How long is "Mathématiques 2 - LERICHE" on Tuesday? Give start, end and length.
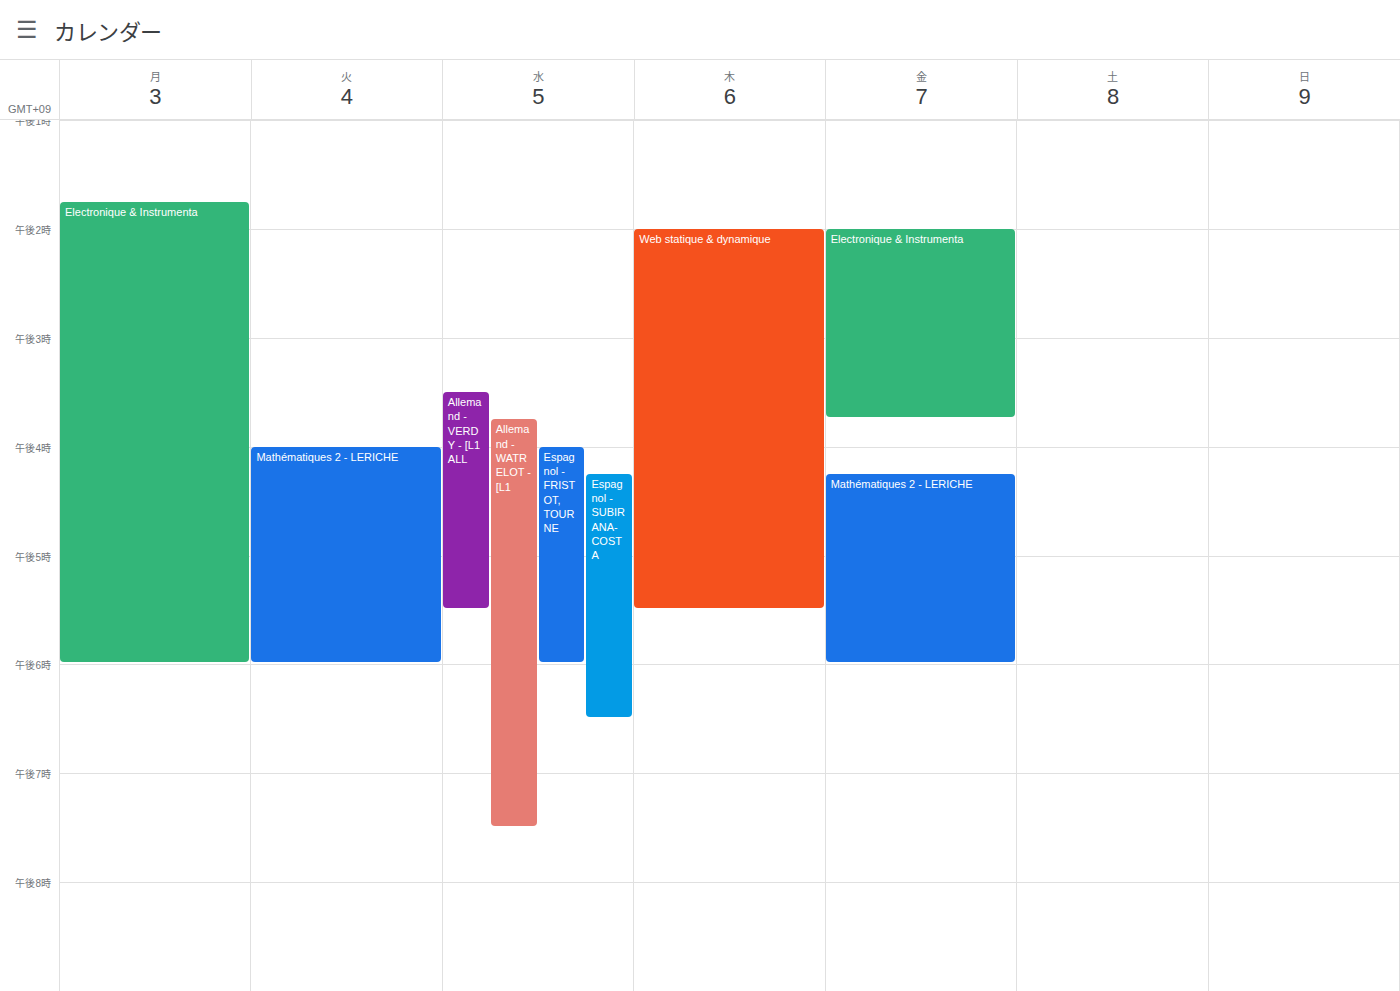
4:00 PM to 6:00 PM, 2 hours